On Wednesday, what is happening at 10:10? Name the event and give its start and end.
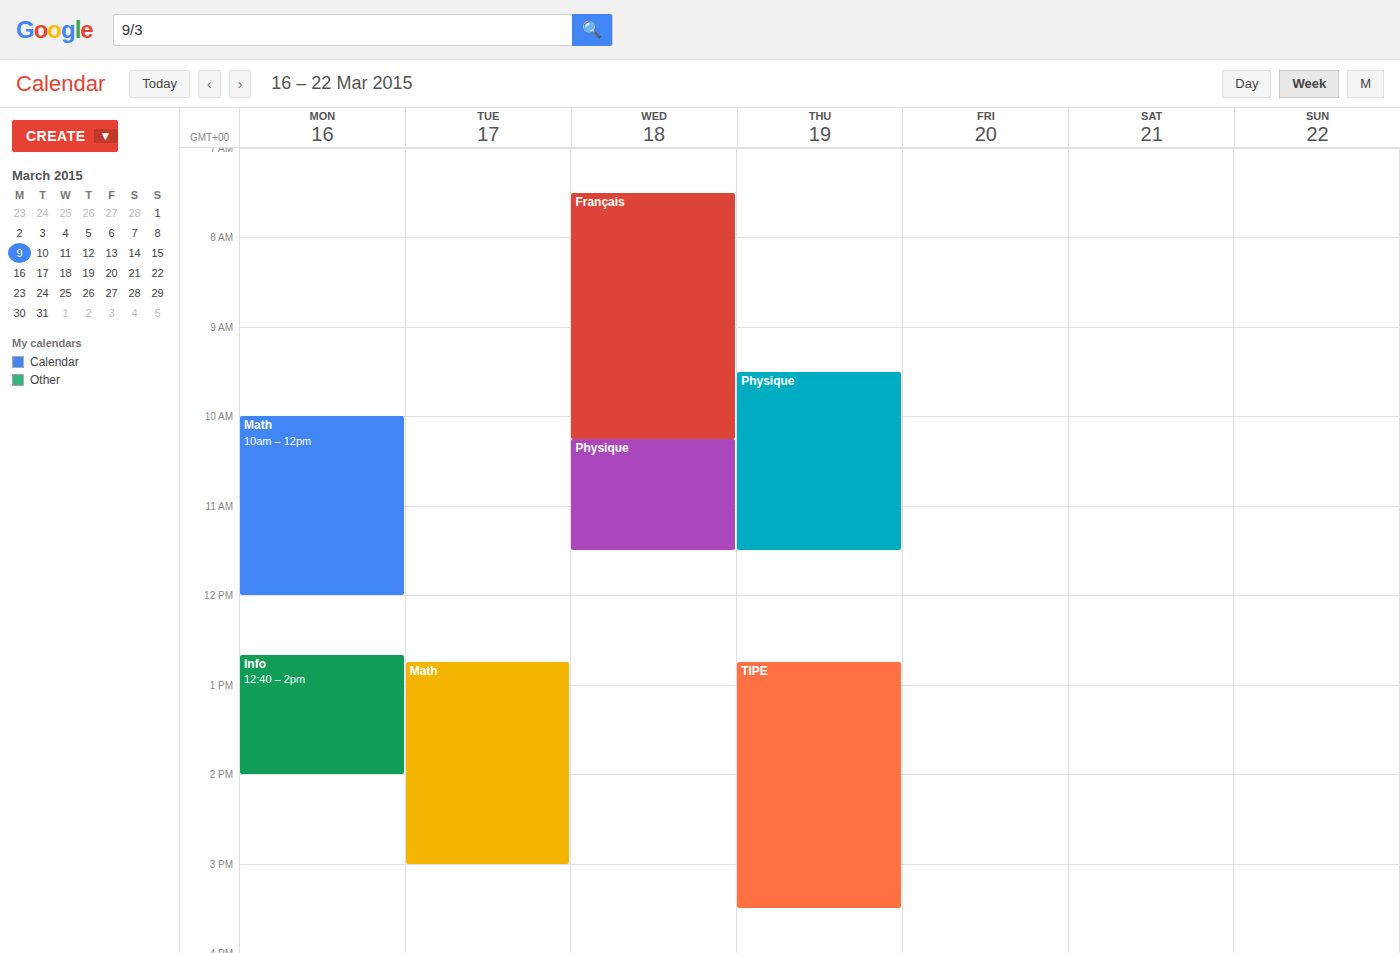
"Français", 07:30 to 10:15